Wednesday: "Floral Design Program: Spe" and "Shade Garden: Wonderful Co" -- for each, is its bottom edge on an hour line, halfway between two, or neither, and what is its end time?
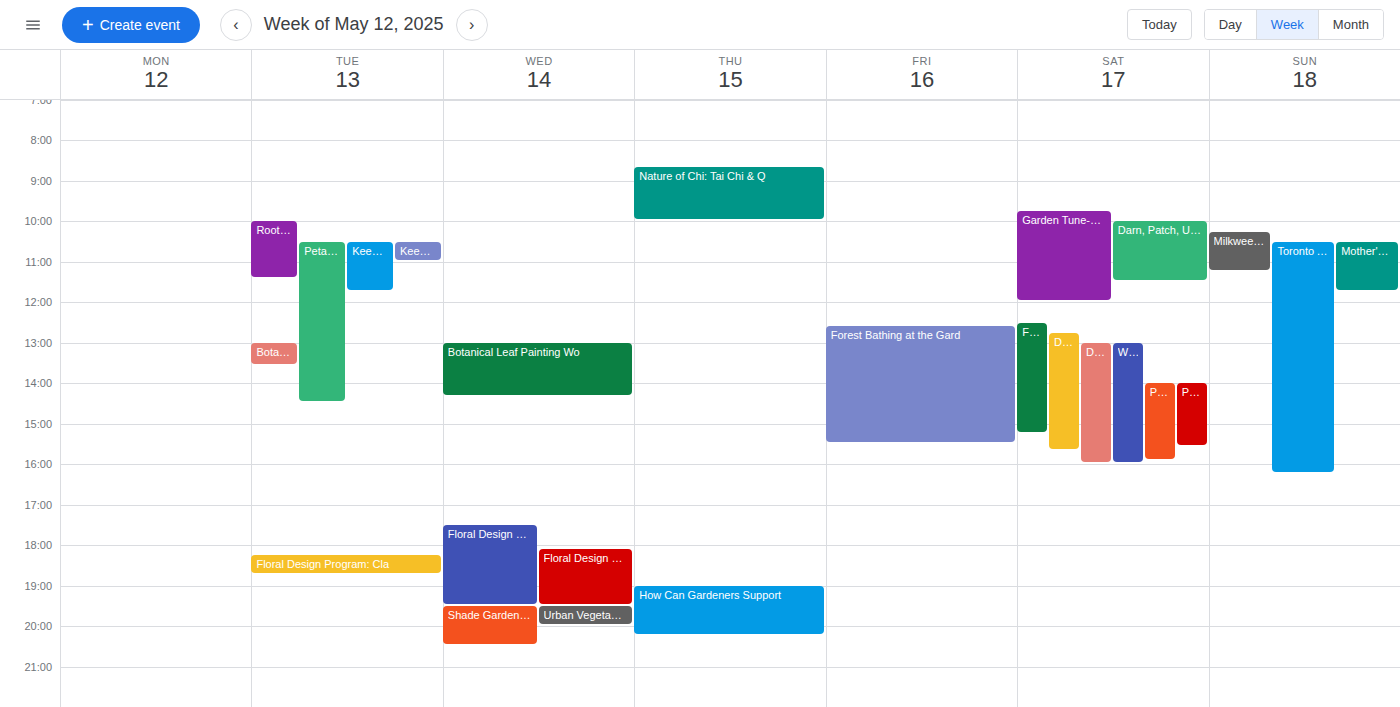
"Floral Design Program: Spe": 7:30 PM, halfway between the 7 PM and 8 PM lines. "Shade Garden: Wonderful Co": 8:30 PM, halfway between the 8 PM and 9 PM lines.